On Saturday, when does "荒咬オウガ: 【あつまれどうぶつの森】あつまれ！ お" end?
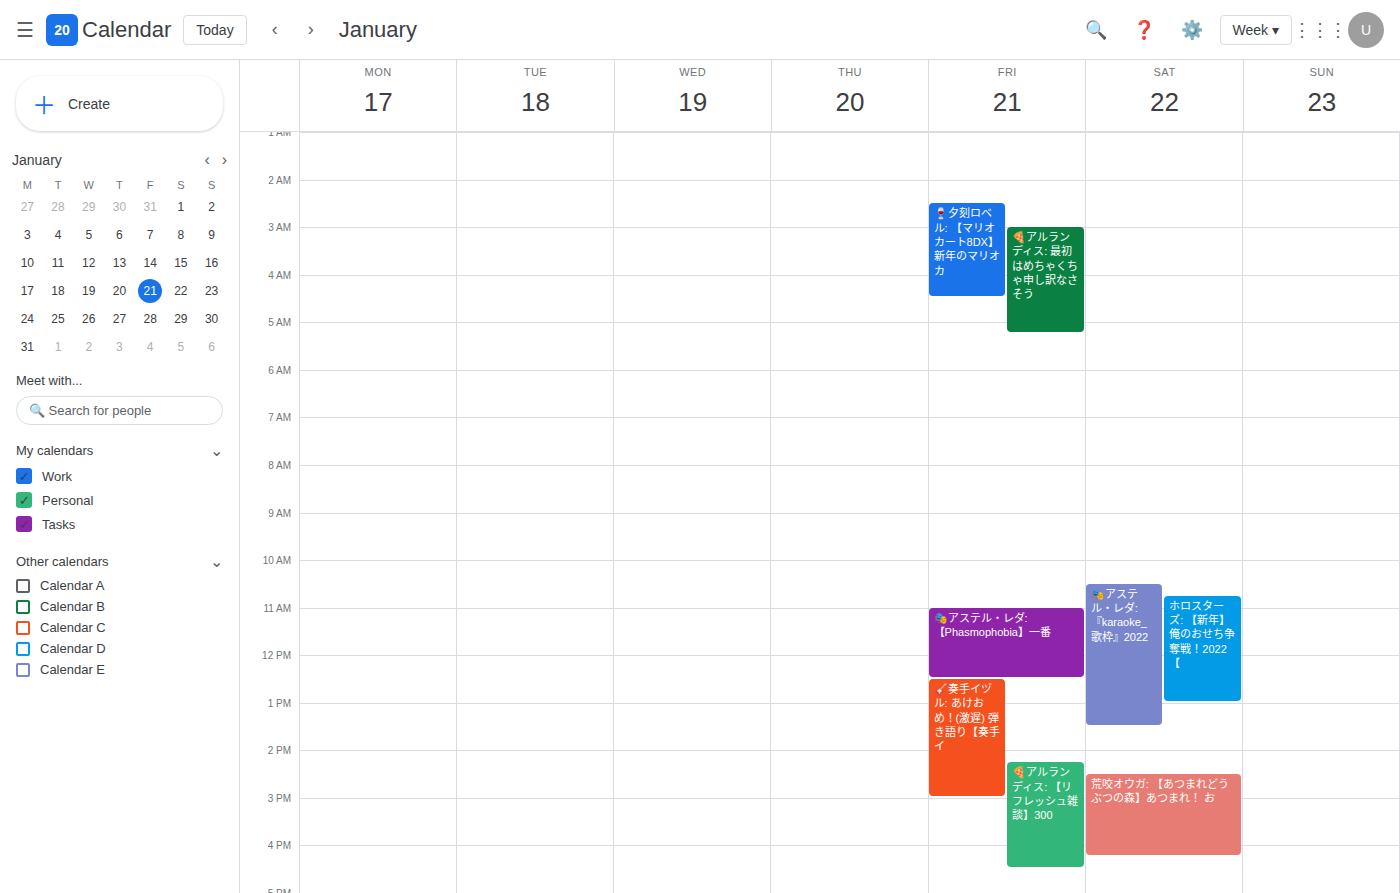
16:15